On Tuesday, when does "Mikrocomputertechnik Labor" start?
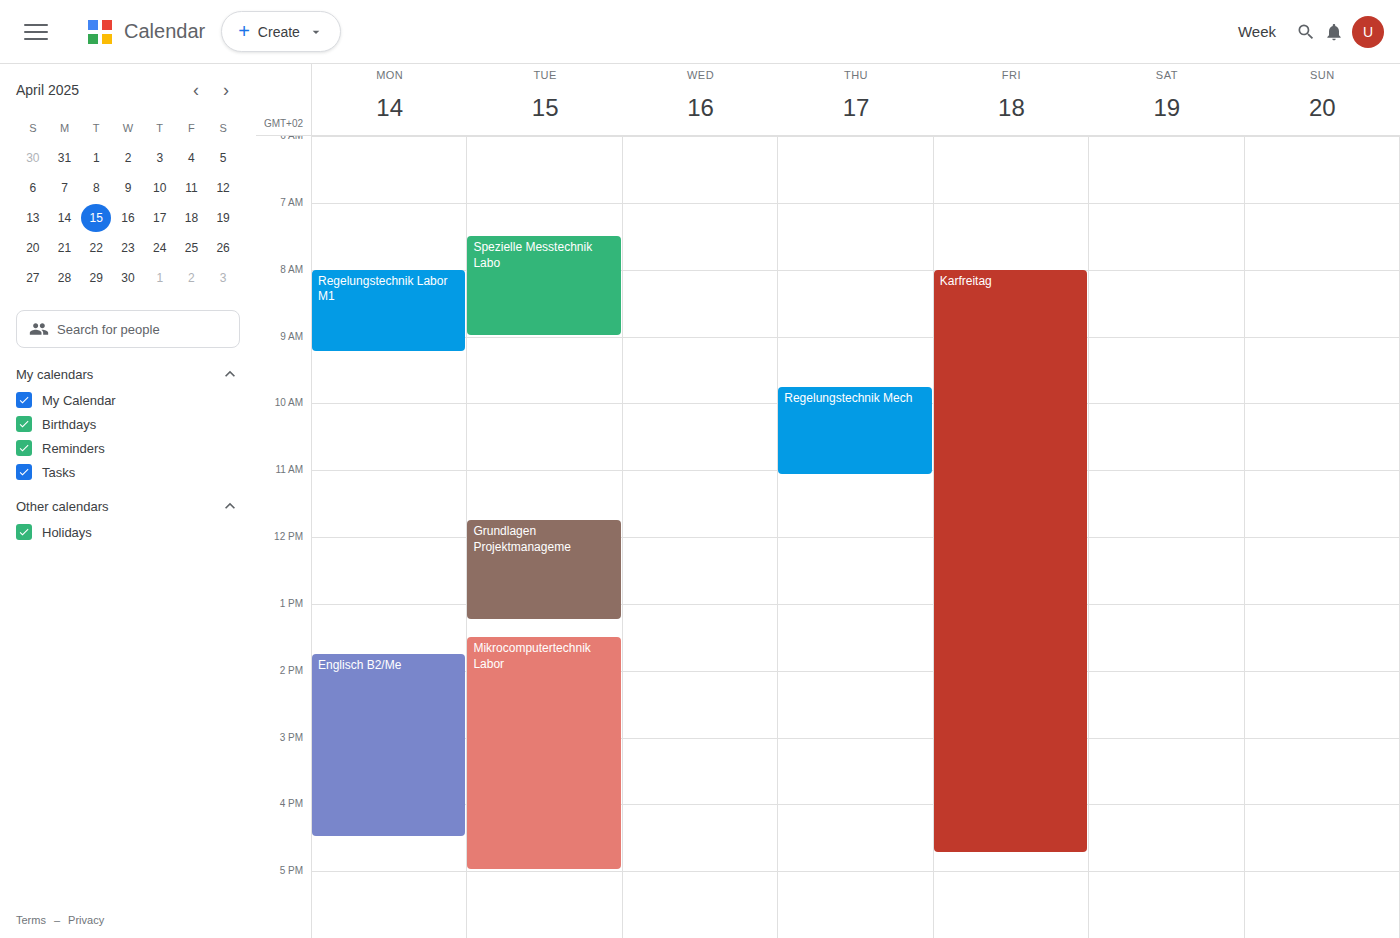
1:30 PM